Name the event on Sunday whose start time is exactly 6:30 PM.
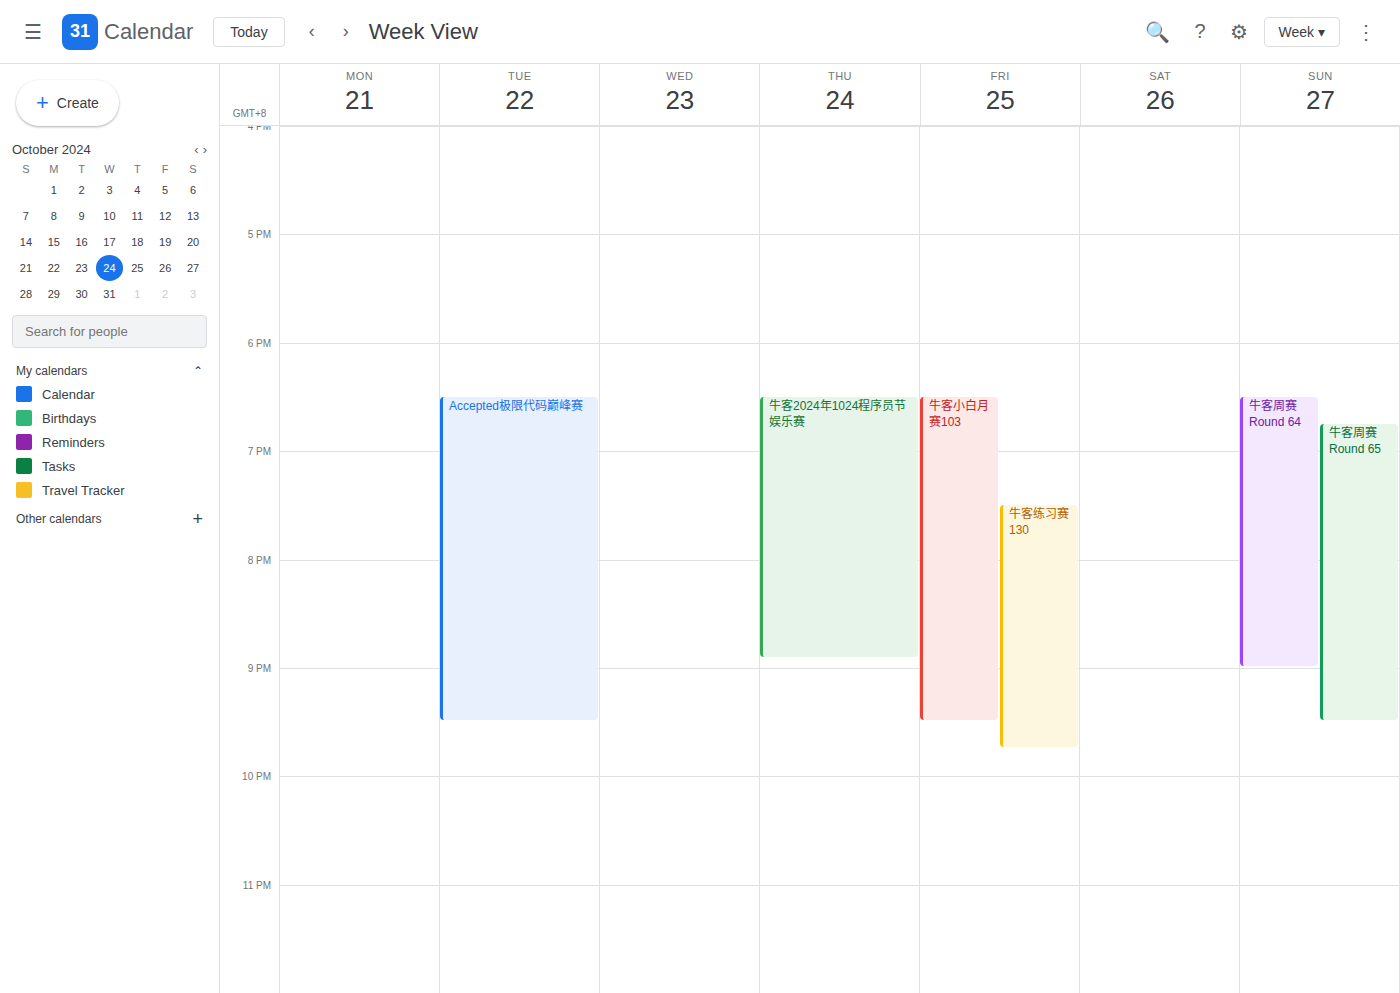
"牛客周赛 Round 64"